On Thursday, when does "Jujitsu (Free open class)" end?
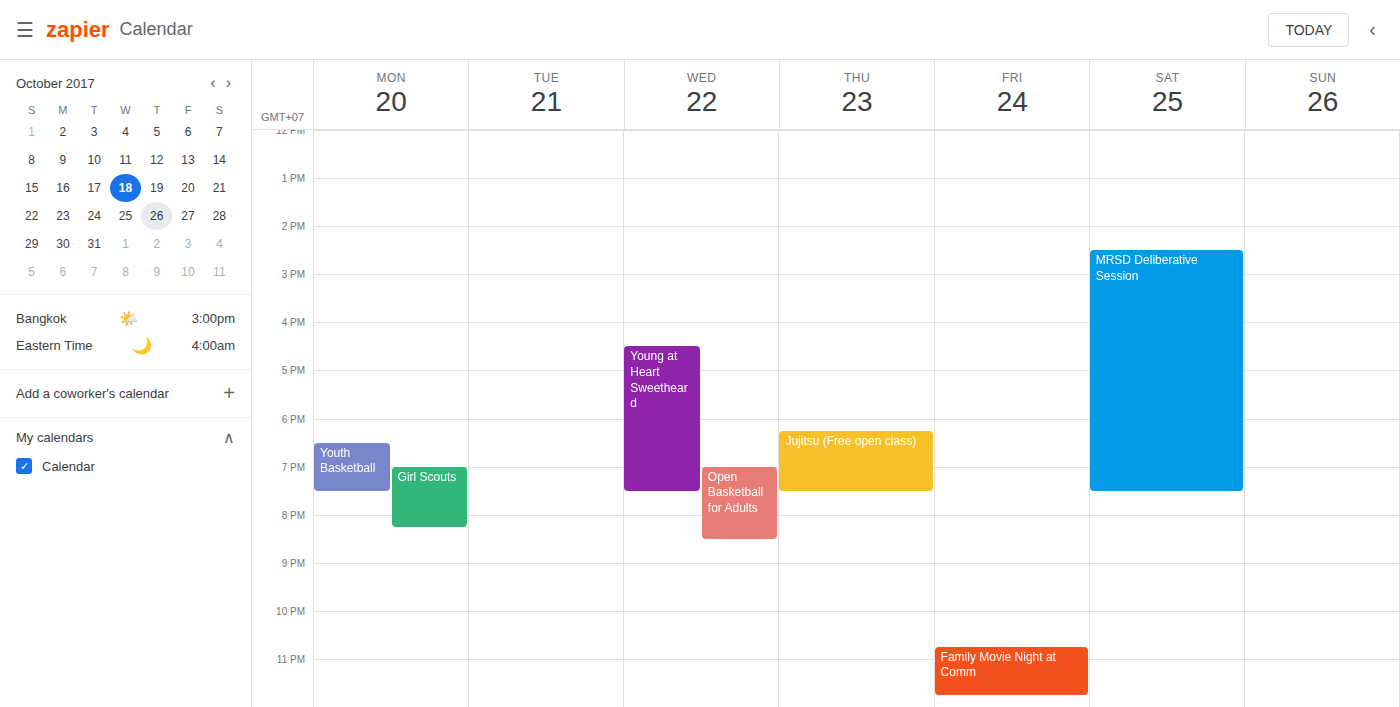
7:30 PM